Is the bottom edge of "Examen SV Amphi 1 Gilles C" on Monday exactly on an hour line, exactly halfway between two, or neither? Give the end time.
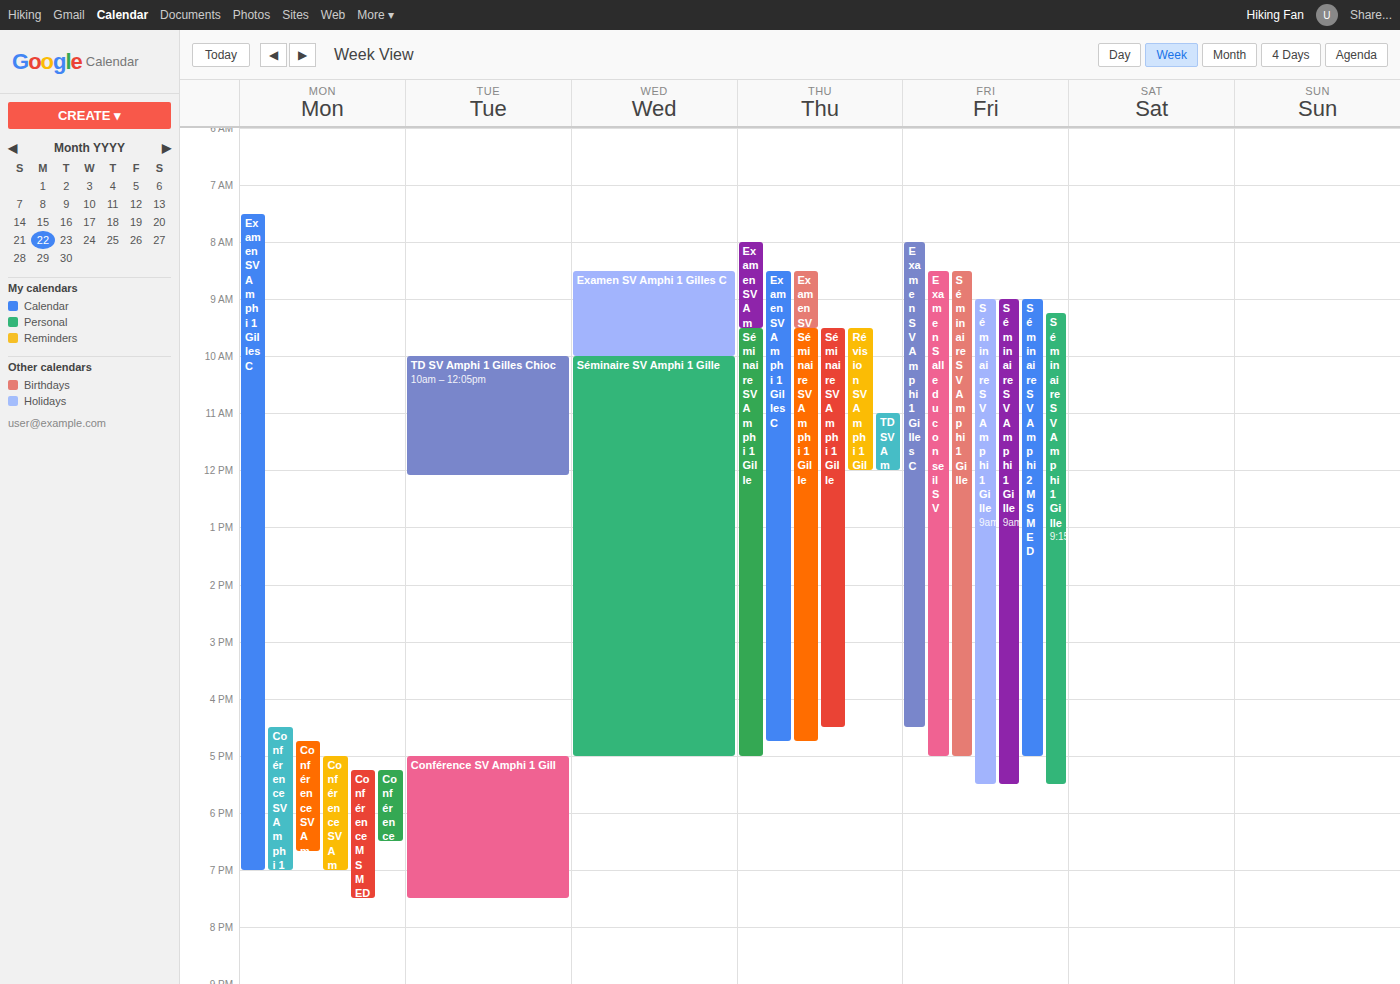
7:00 PM -- exactly on the 7 PM line.